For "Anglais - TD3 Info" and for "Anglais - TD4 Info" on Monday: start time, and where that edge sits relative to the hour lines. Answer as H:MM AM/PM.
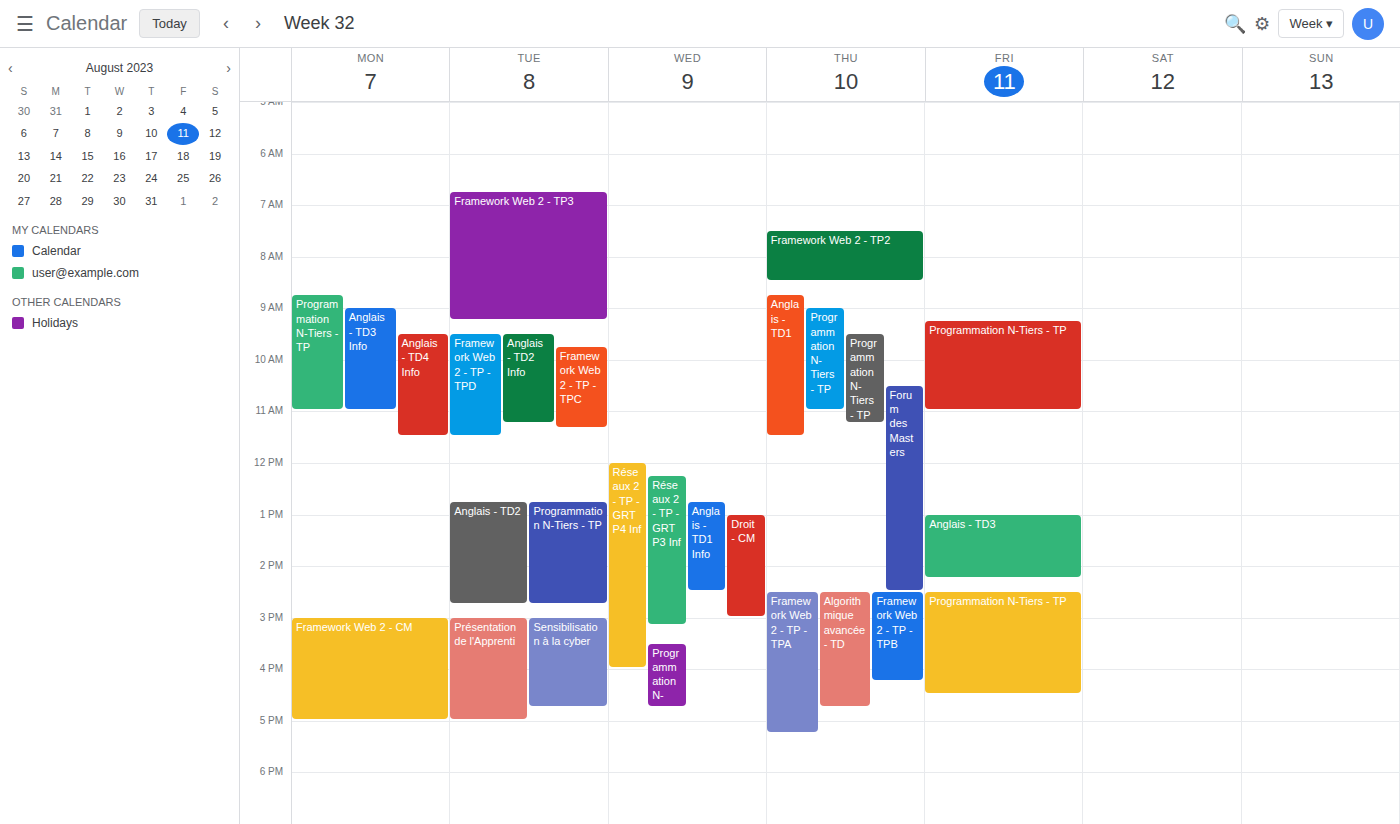
"Anglais - TD3 Info": 9:00 AM, exactly on the 9 AM line. "Anglais - TD4 Info": 9:30 AM, halfway between the 9 AM and 10 AM lines.